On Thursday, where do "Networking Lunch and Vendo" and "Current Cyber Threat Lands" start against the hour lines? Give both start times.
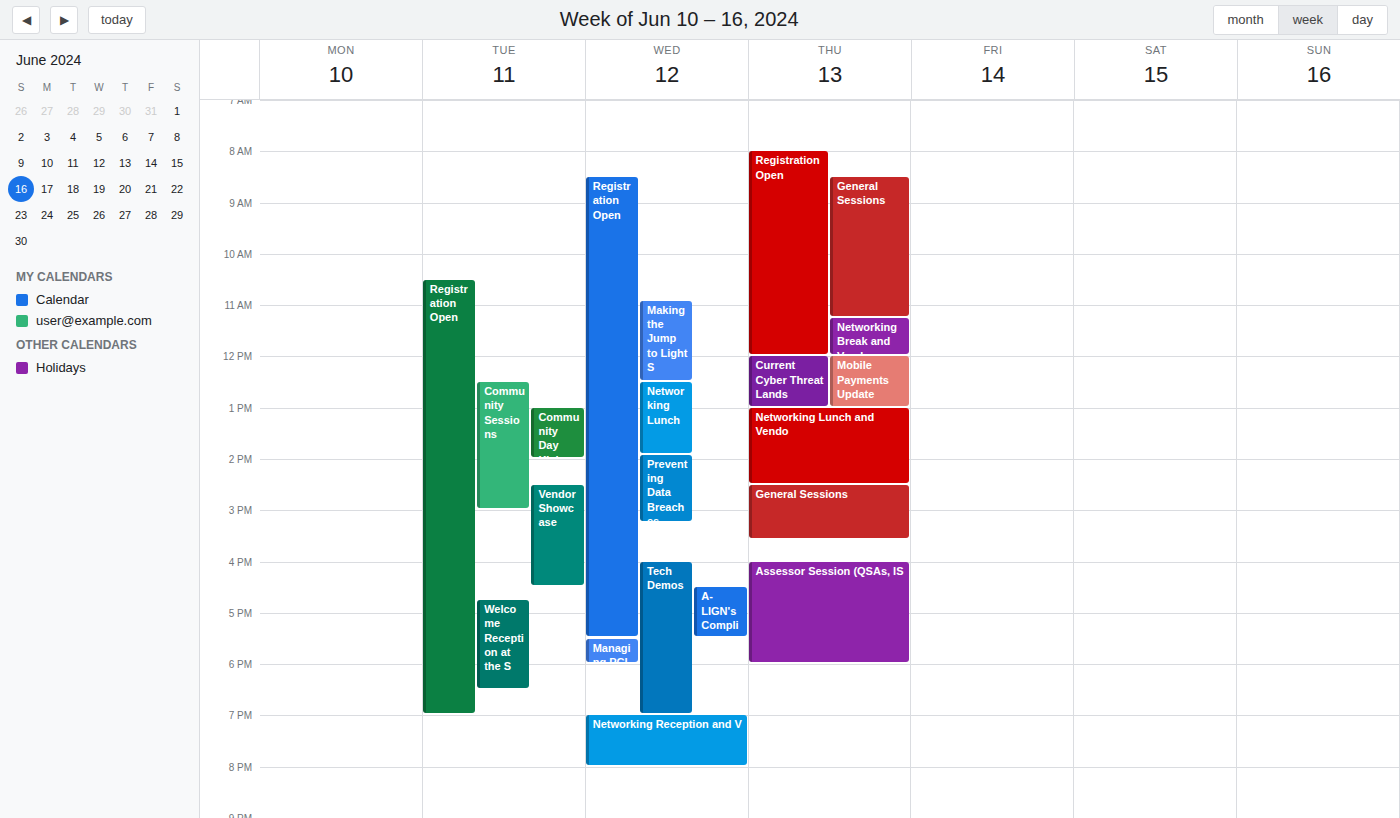
"Networking Lunch and Vendo": 1:00 PM, exactly on the 1 PM line. "Current Cyber Threat Lands": 12:00 PM, exactly on the 12 PM line.